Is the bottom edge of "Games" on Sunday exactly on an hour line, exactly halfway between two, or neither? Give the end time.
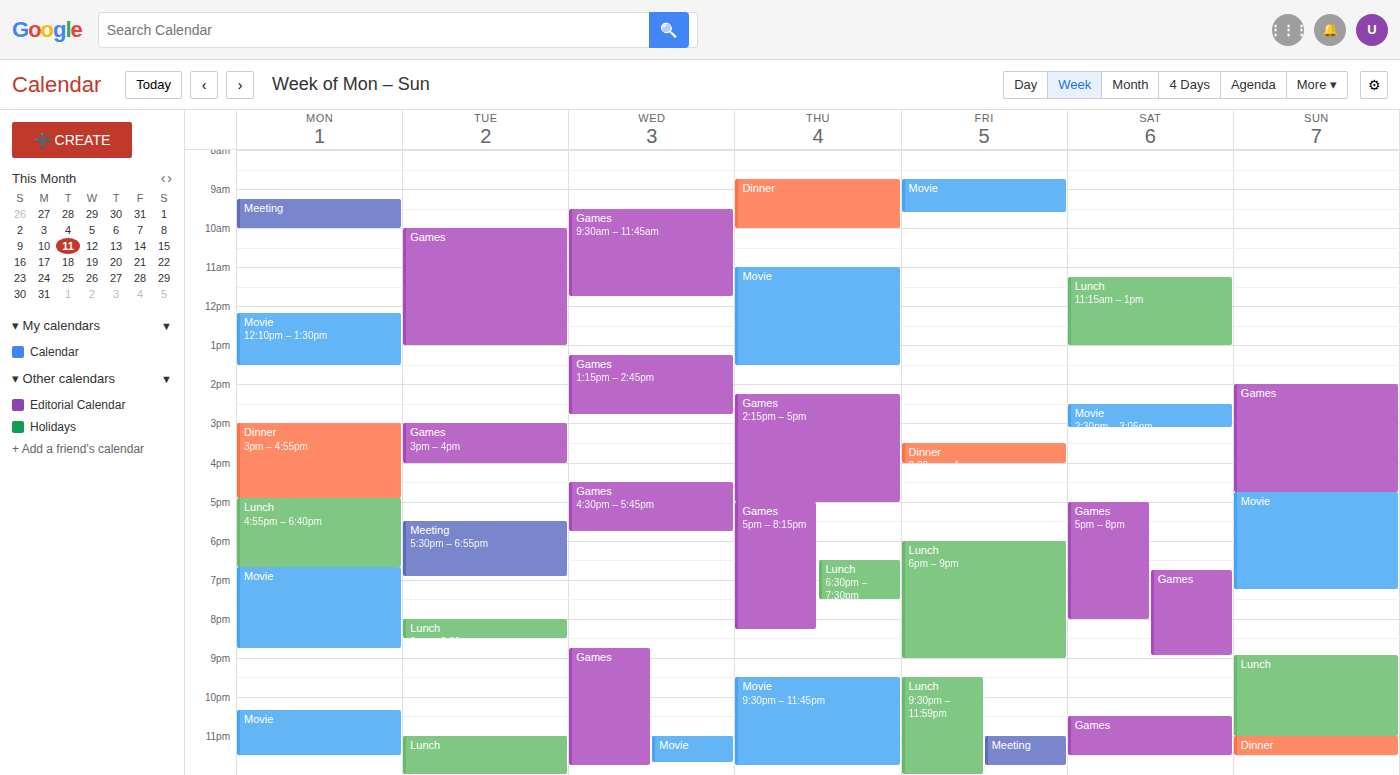
4:45 PM -- neither: three quarters of the way from the 4 PM line to the 5 PM line.